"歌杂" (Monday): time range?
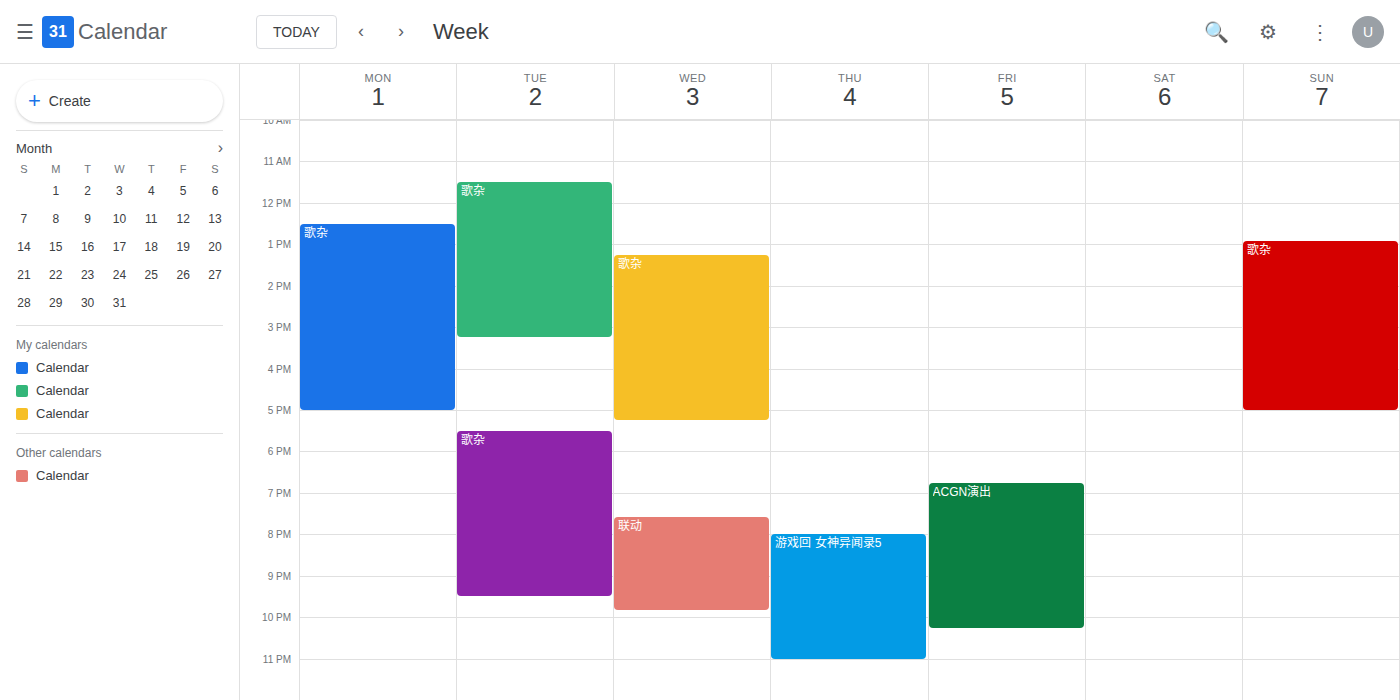
12:30 PM to 5:00 PM